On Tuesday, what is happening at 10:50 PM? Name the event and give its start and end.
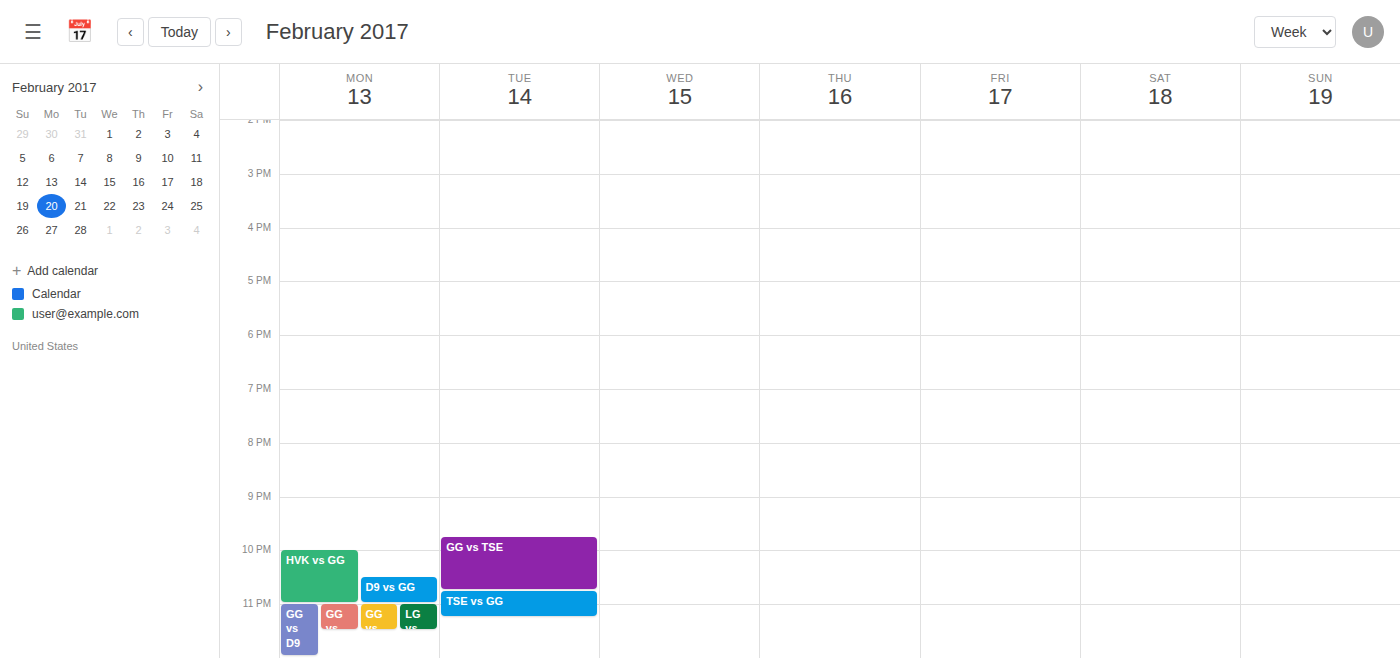
"TSE vs GG", 10:45 PM to 11:15 PM